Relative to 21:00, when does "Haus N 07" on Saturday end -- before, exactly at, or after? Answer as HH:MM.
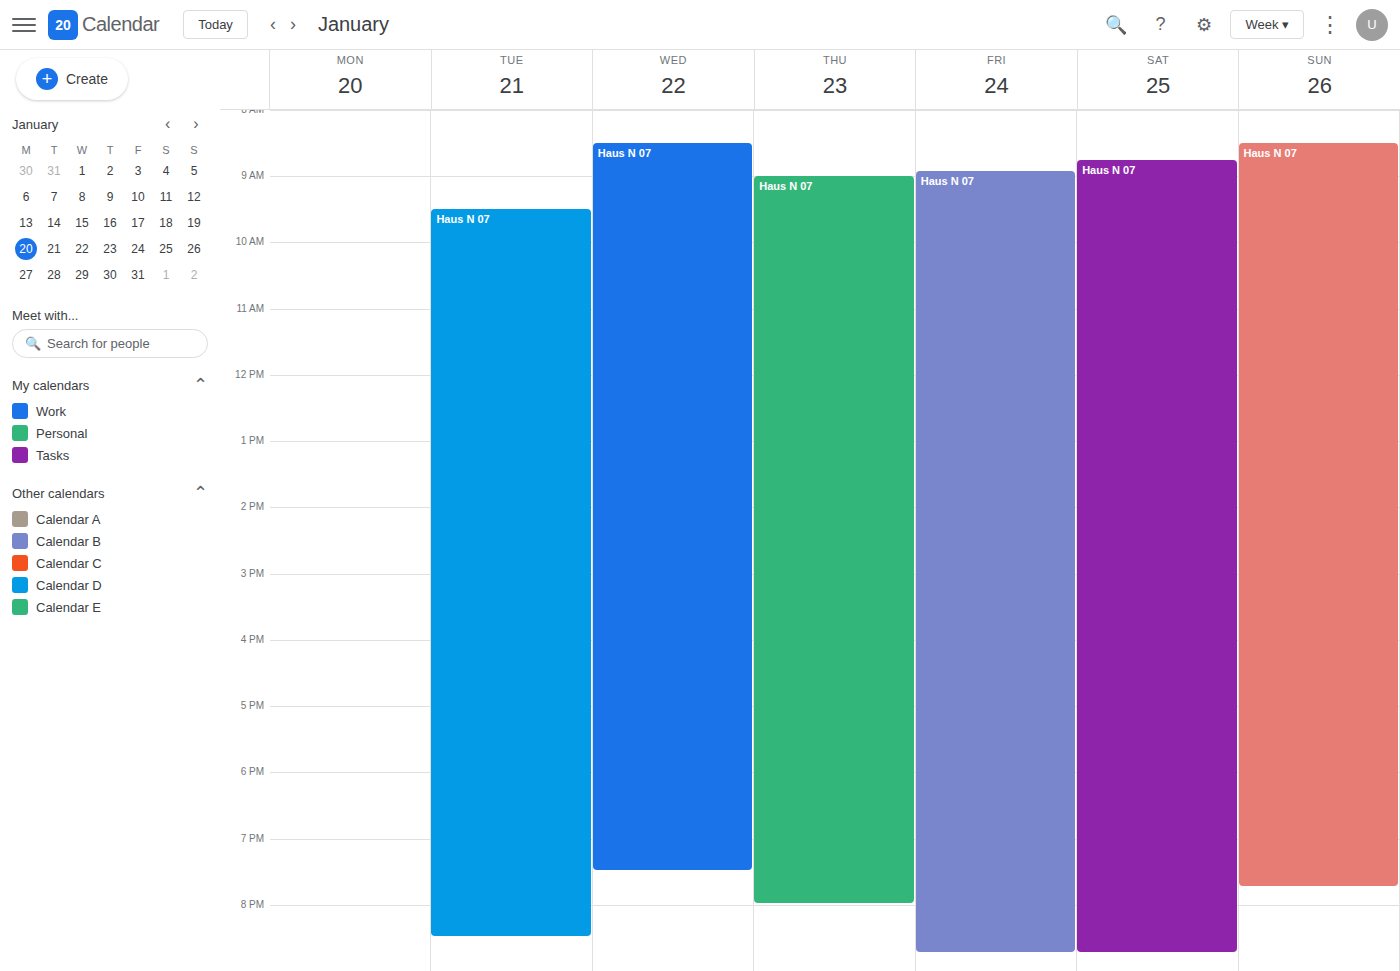
20:45 -- before 21:00, 15 minutes above the 21:00 line.